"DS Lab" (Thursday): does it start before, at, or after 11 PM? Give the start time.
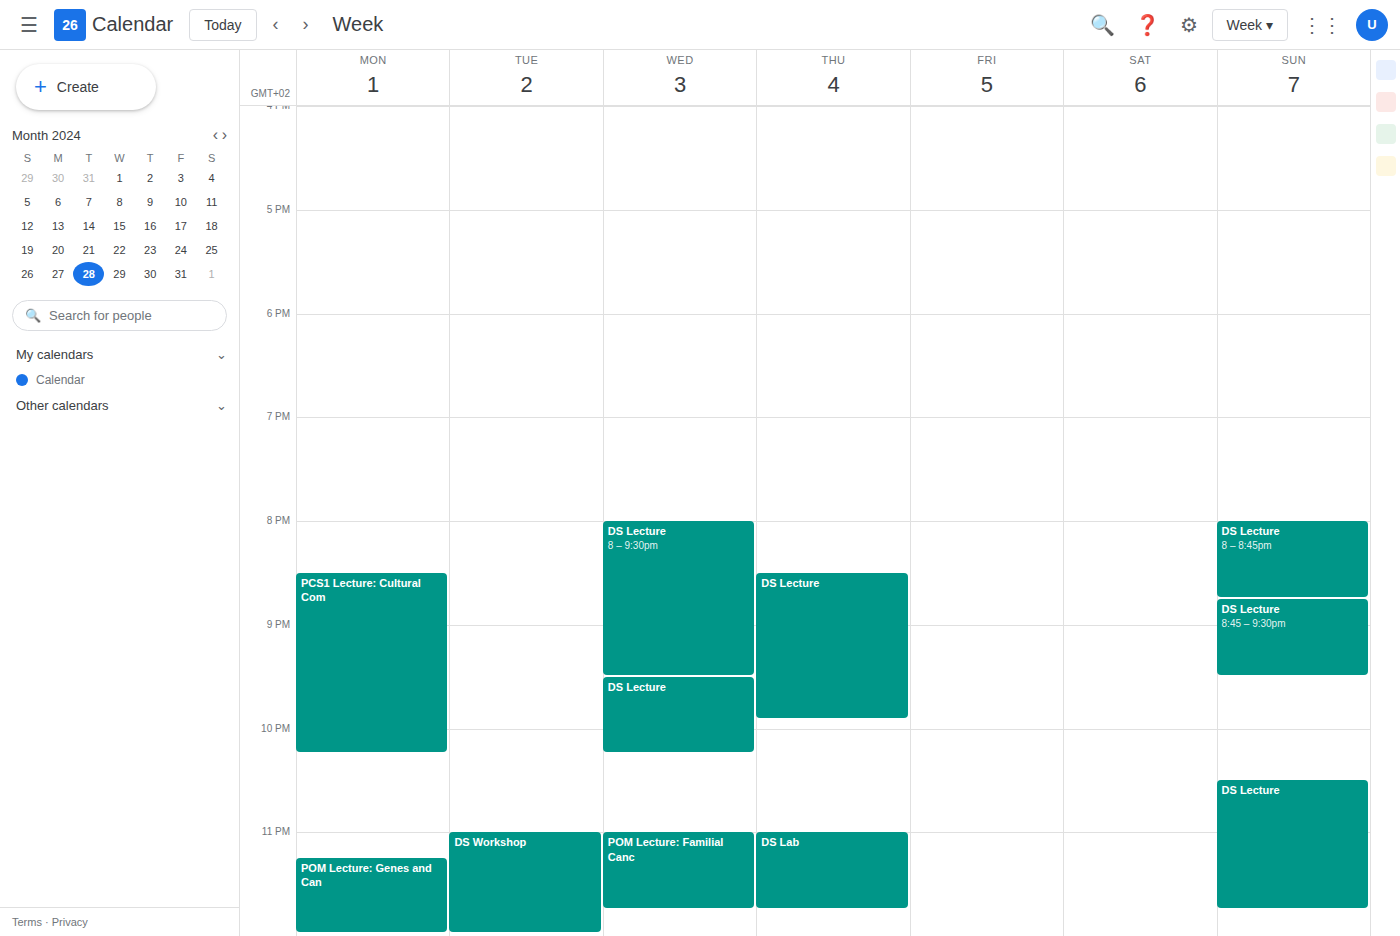
11:00 PM -- exactly at 11 PM, on the 11 PM line.